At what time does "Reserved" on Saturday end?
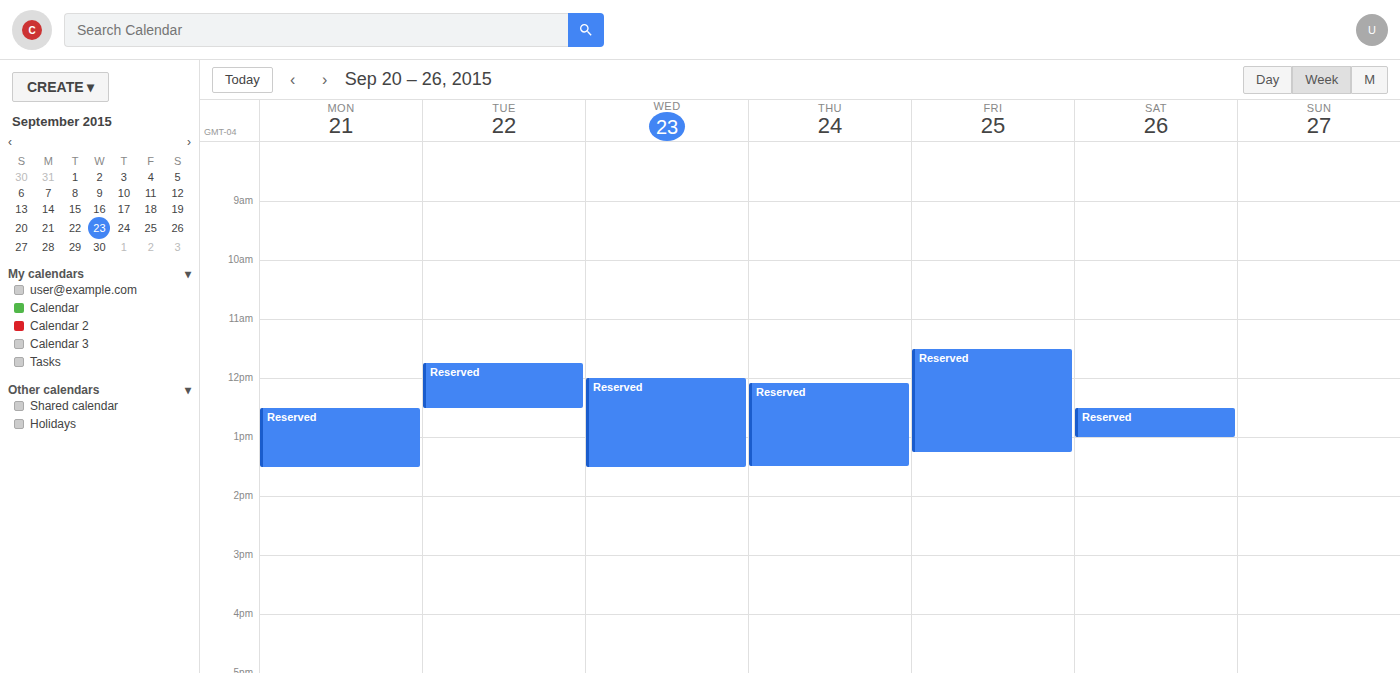
1:00 PM